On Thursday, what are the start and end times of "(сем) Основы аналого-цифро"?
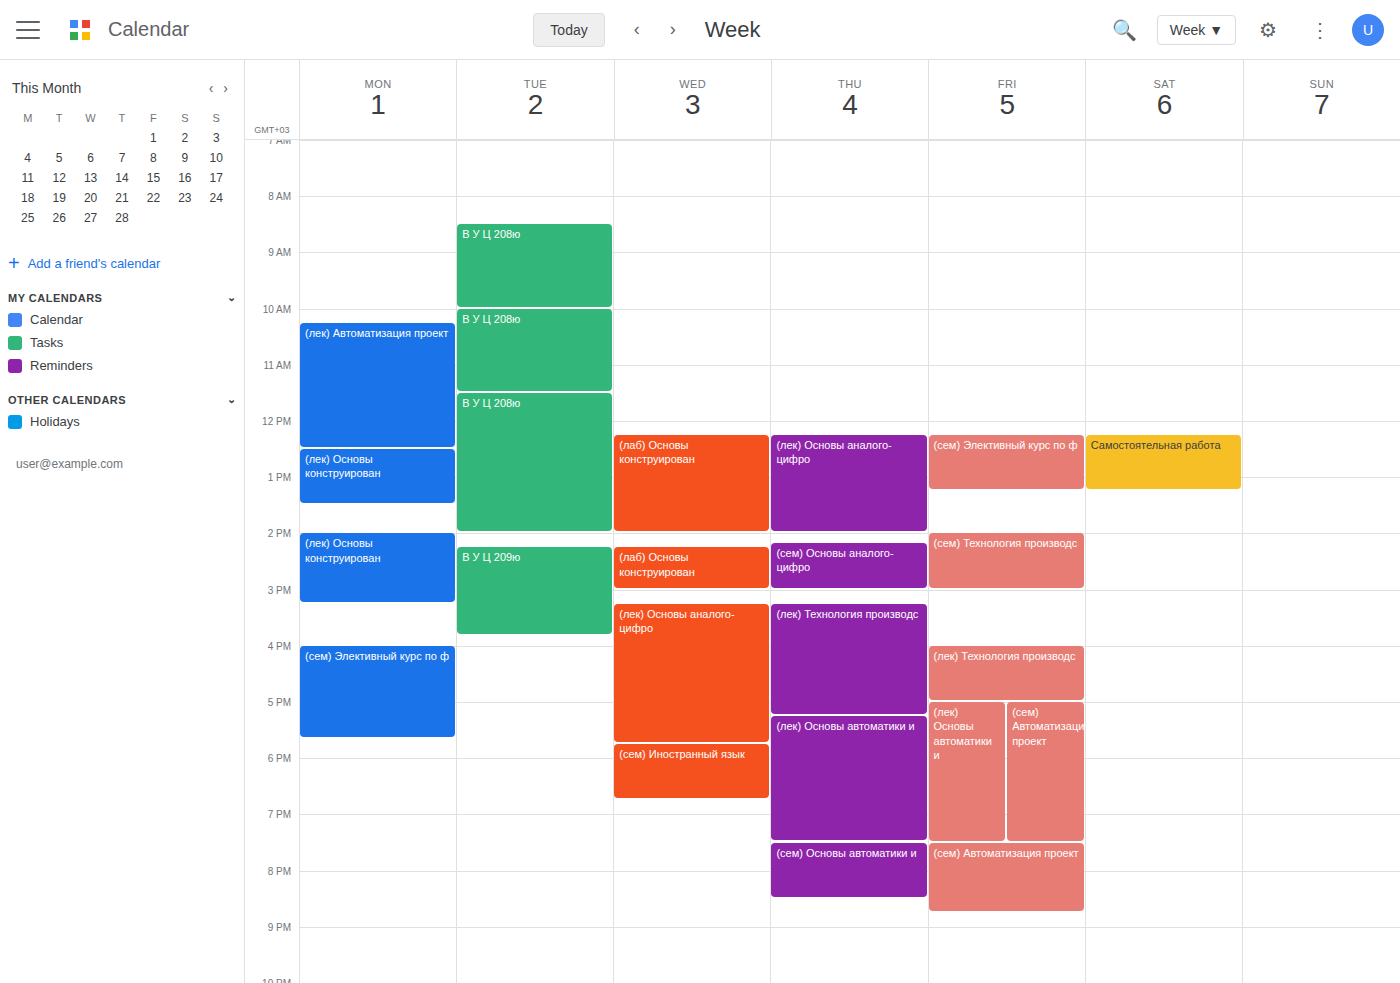
2:10 PM to 3:00 PM